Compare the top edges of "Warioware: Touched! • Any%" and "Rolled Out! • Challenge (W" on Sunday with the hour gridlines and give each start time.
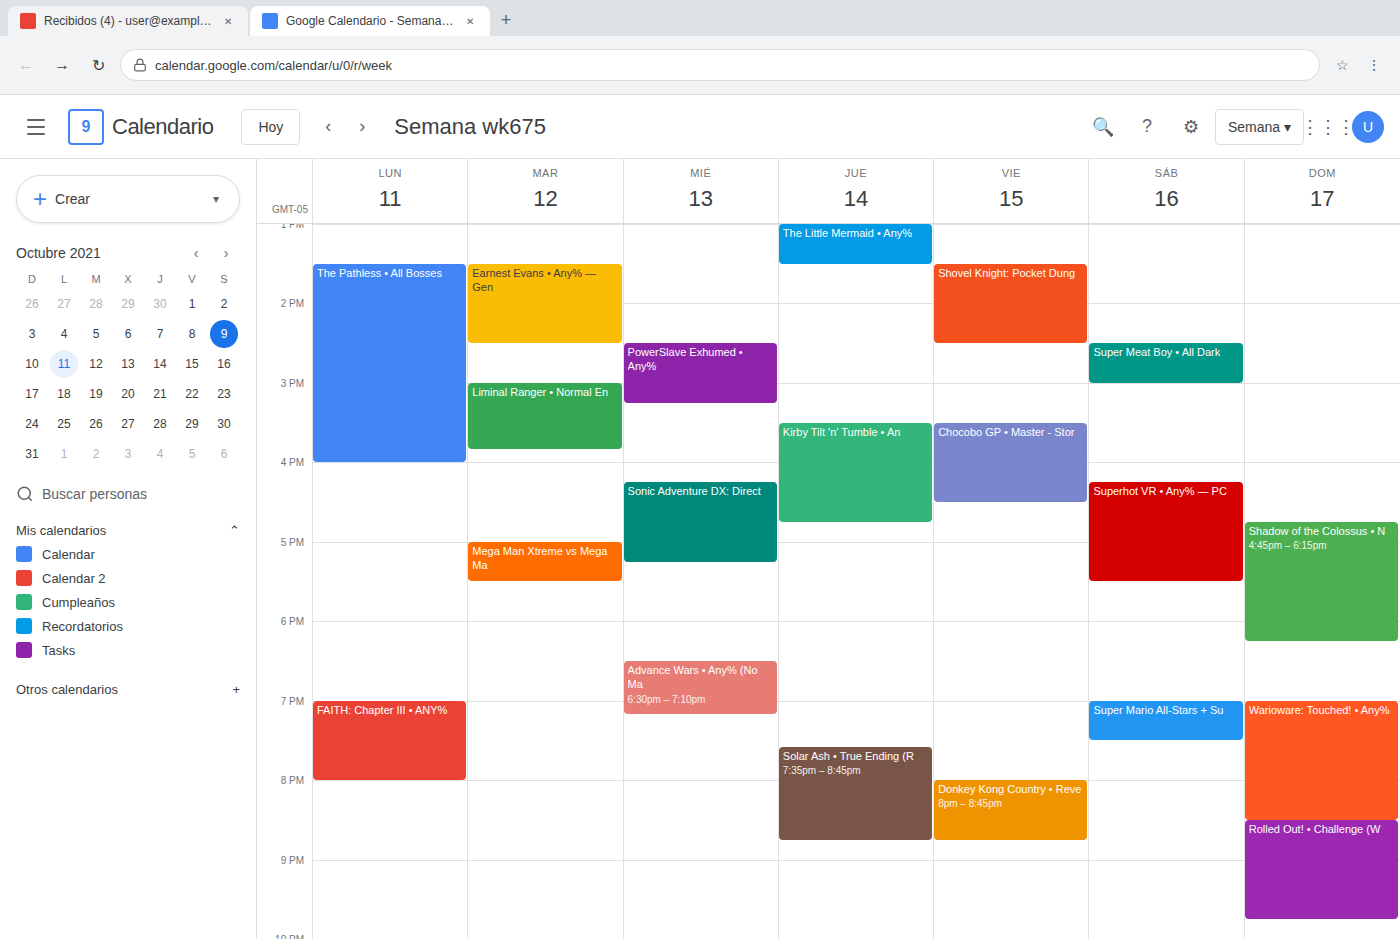
"Warioware: Touched! • Any%": 19:00, exactly on the 19:00 line. "Rolled Out! • Challenge (W": 20:30, halfway between the 20:00 and 21:00 lines.